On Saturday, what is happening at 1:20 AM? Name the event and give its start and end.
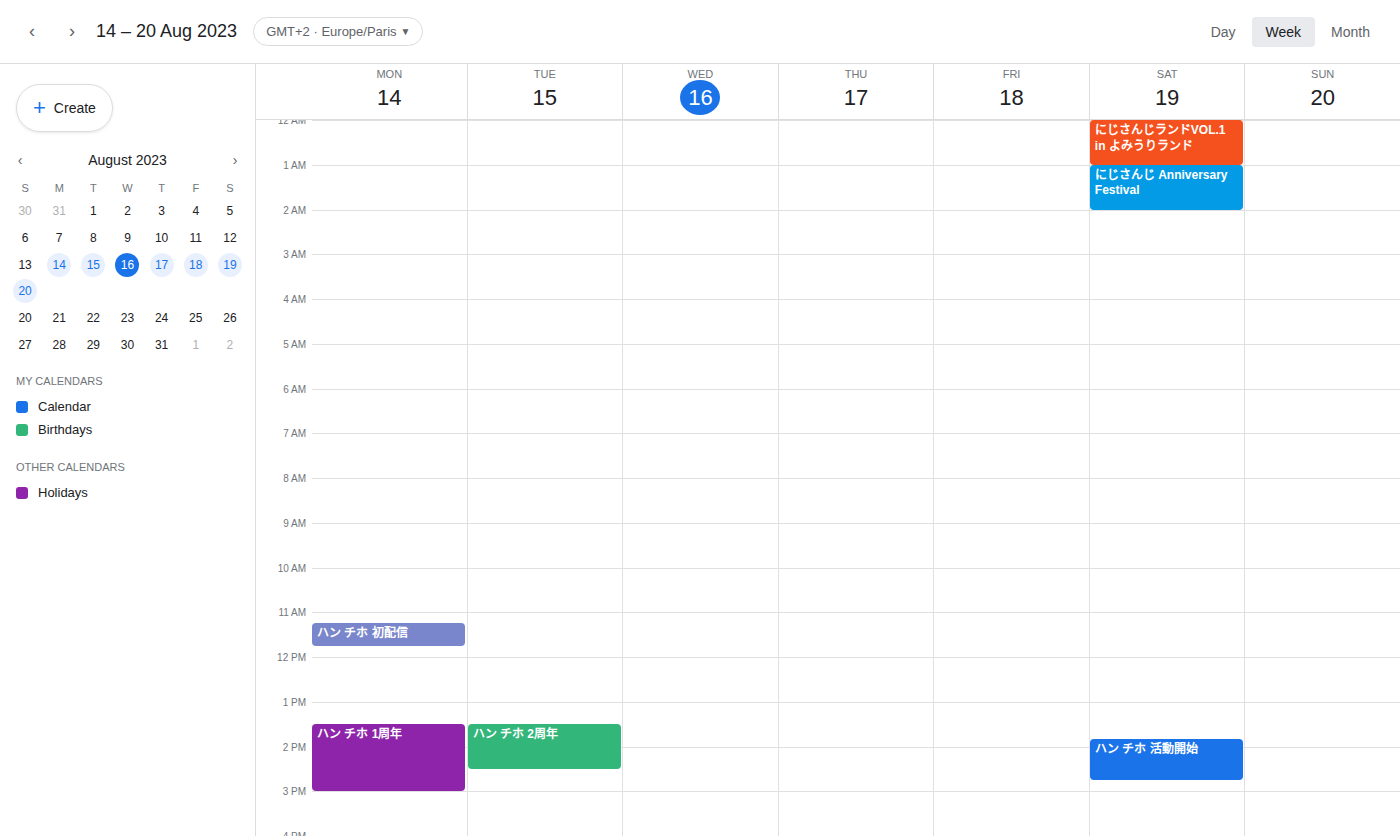
"にじさんじ Anniversary Festival", 1:00 AM to 2:00 AM